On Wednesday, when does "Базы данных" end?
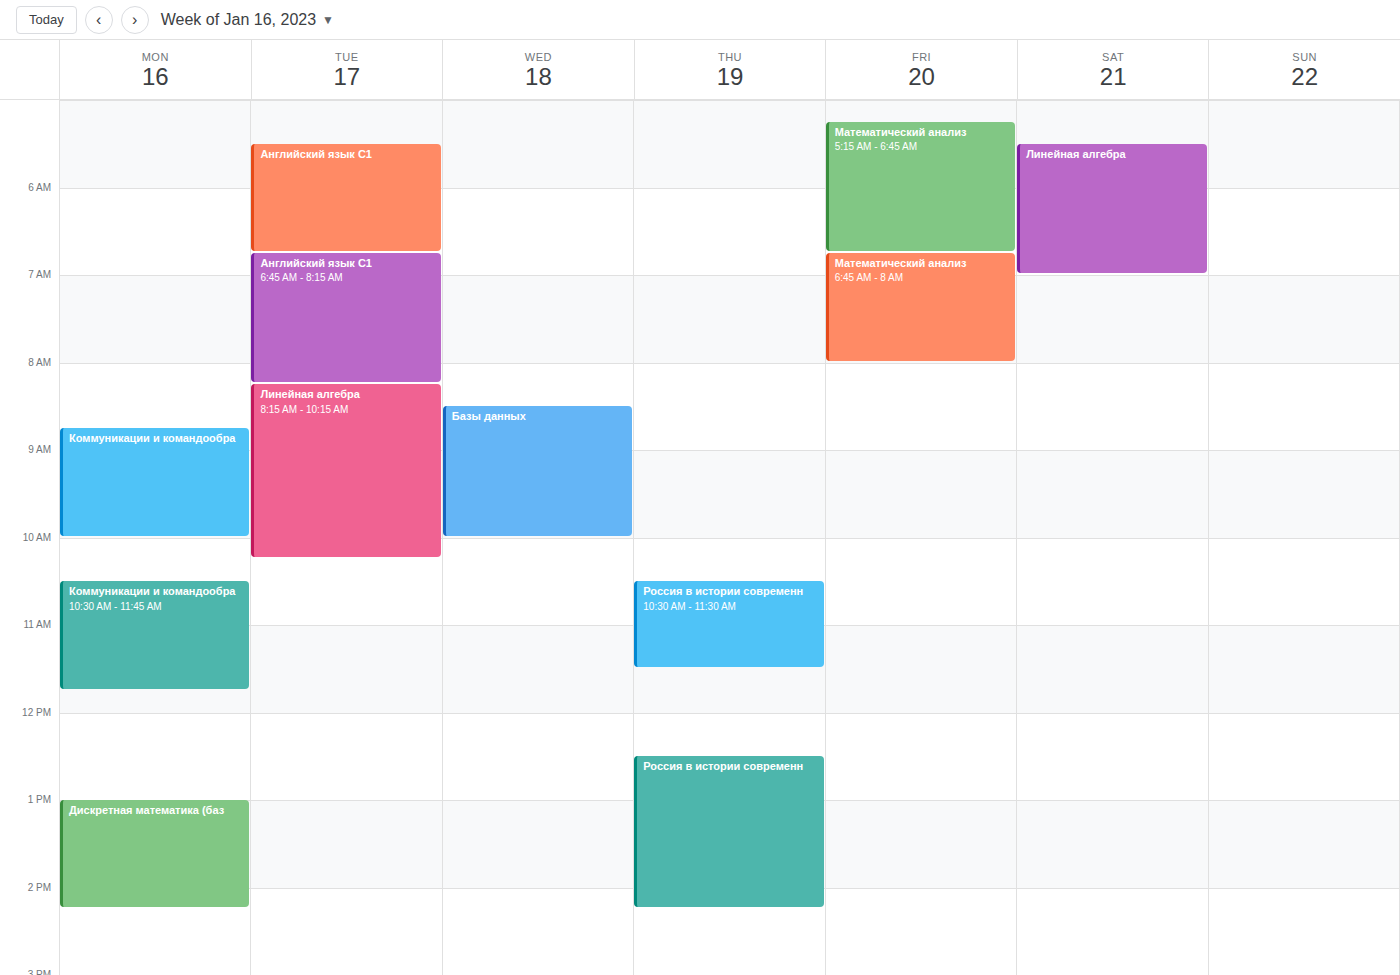
10:00 AM